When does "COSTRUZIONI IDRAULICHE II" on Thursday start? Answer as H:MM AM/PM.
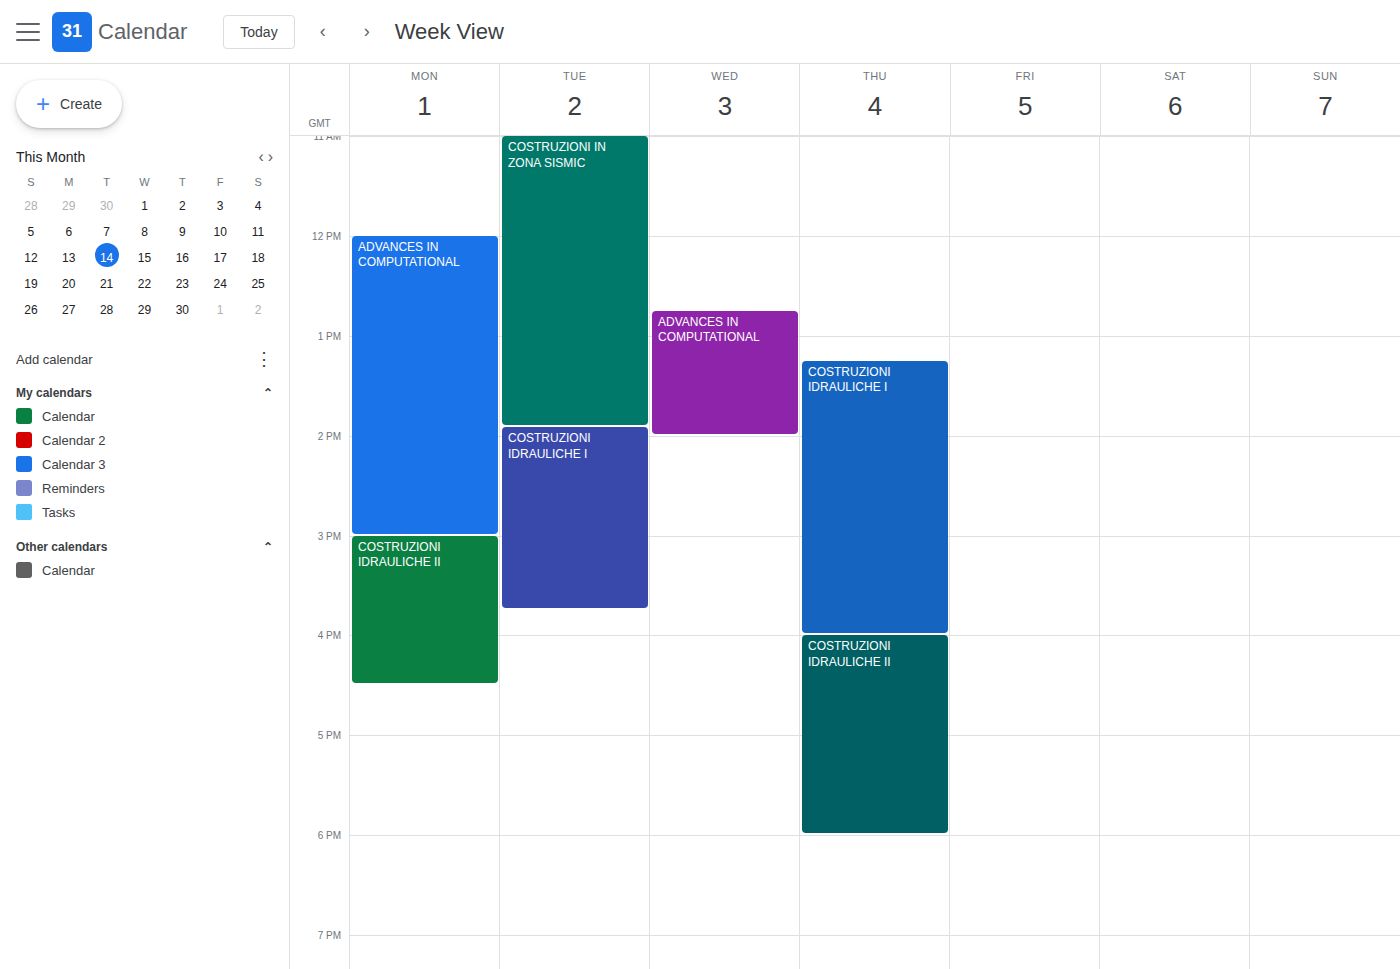
4:00 PM